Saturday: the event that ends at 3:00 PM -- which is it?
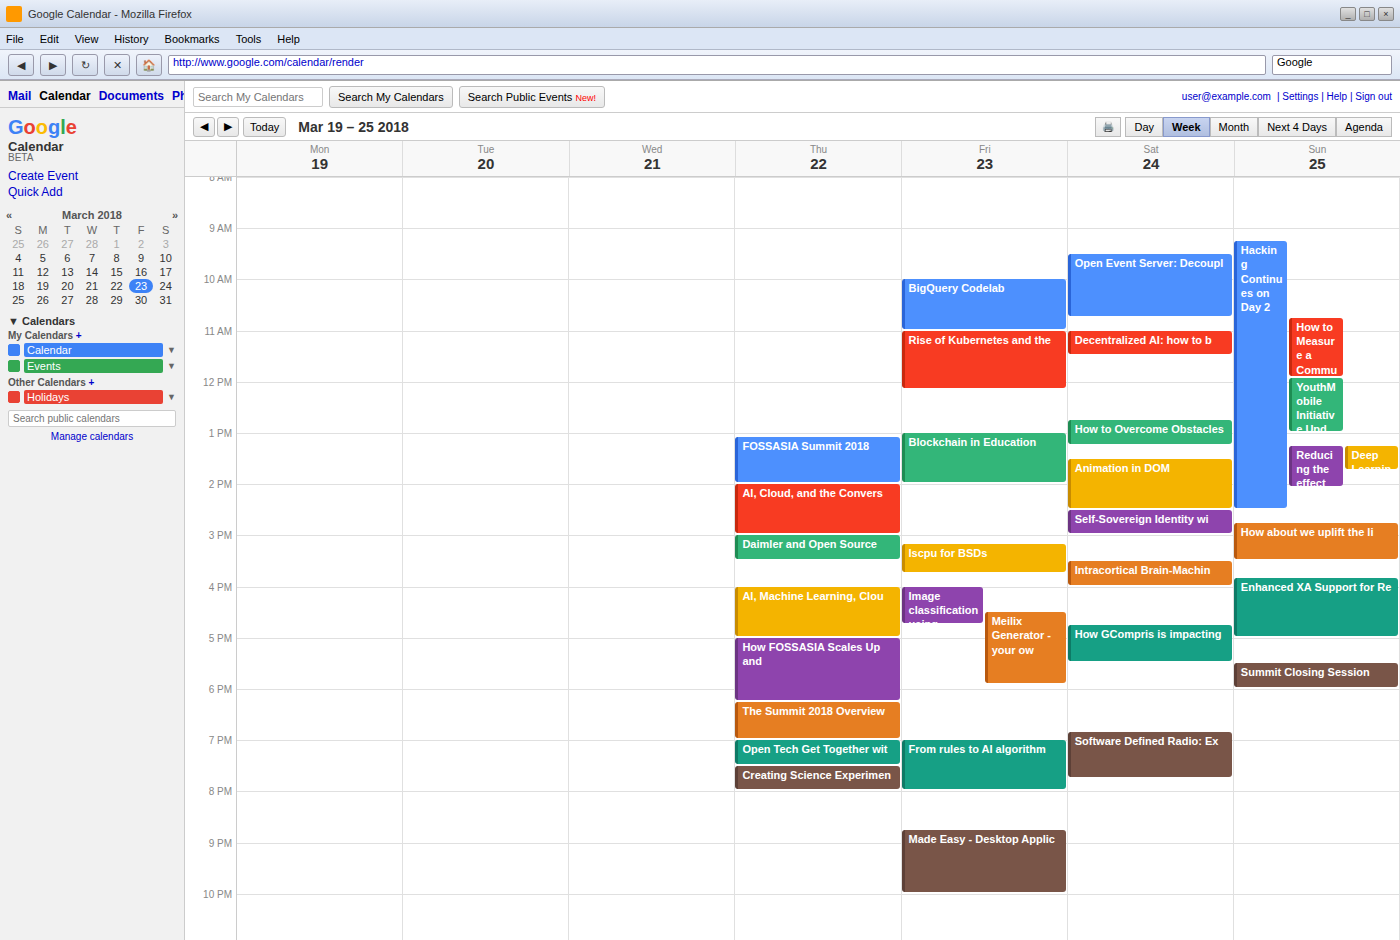
"Self-Sovereign Identity wi"